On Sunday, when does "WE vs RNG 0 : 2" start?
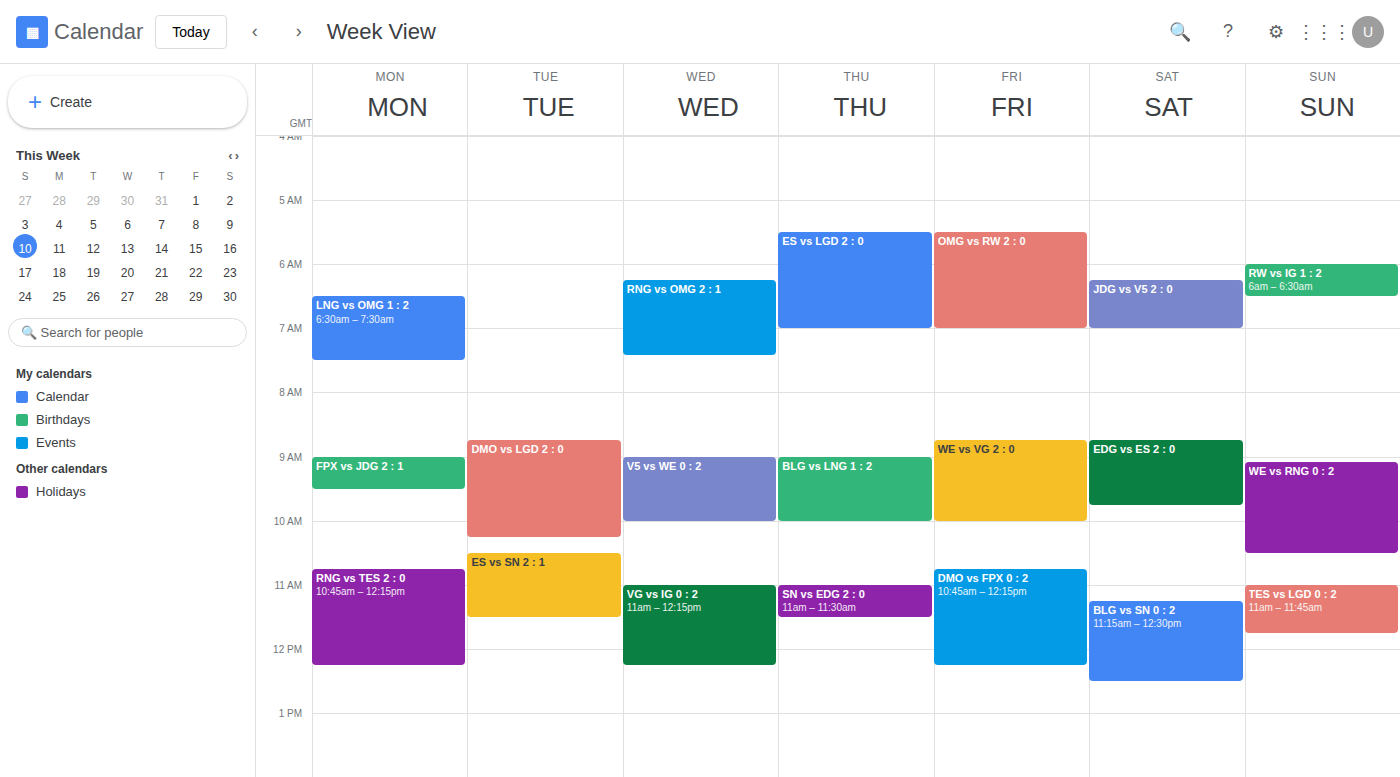
09:05